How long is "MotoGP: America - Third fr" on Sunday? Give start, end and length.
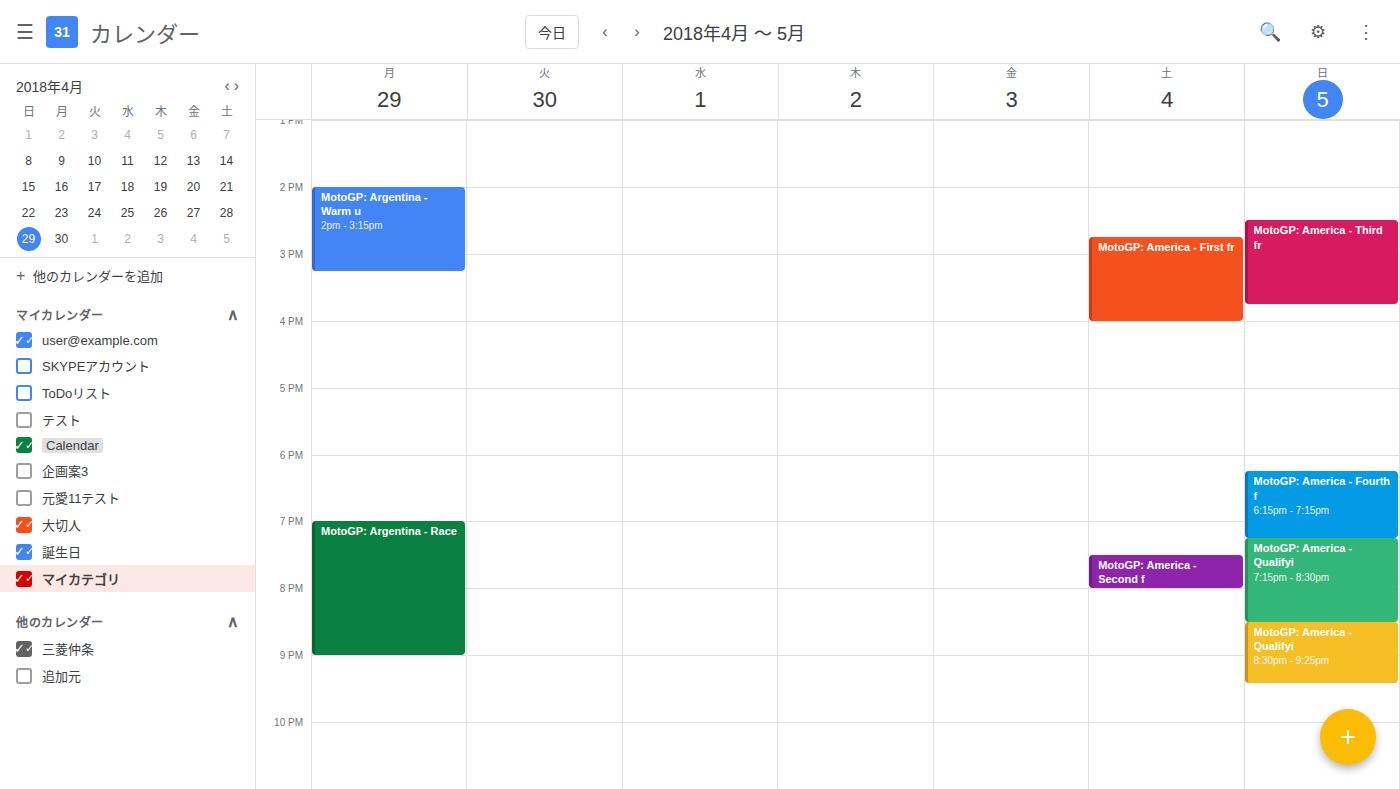
2:30 PM to 3:45 PM, 1 hour 15 minutes